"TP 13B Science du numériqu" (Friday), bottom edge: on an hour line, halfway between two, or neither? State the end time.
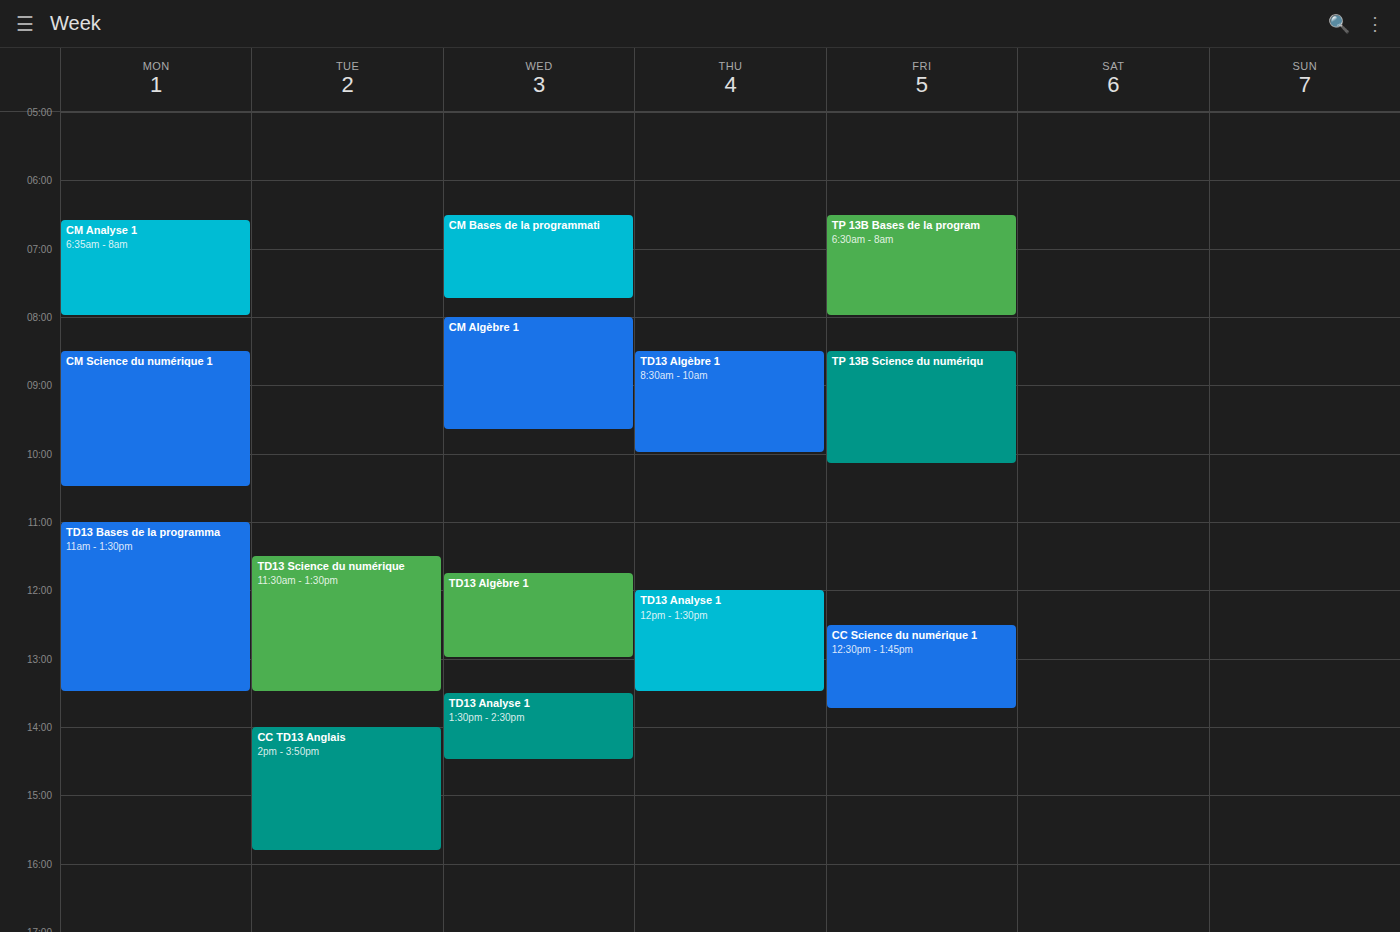
10:10 AM -- neither: 10 minutes below the 10 AM line and 50 minutes above the 11 AM line.